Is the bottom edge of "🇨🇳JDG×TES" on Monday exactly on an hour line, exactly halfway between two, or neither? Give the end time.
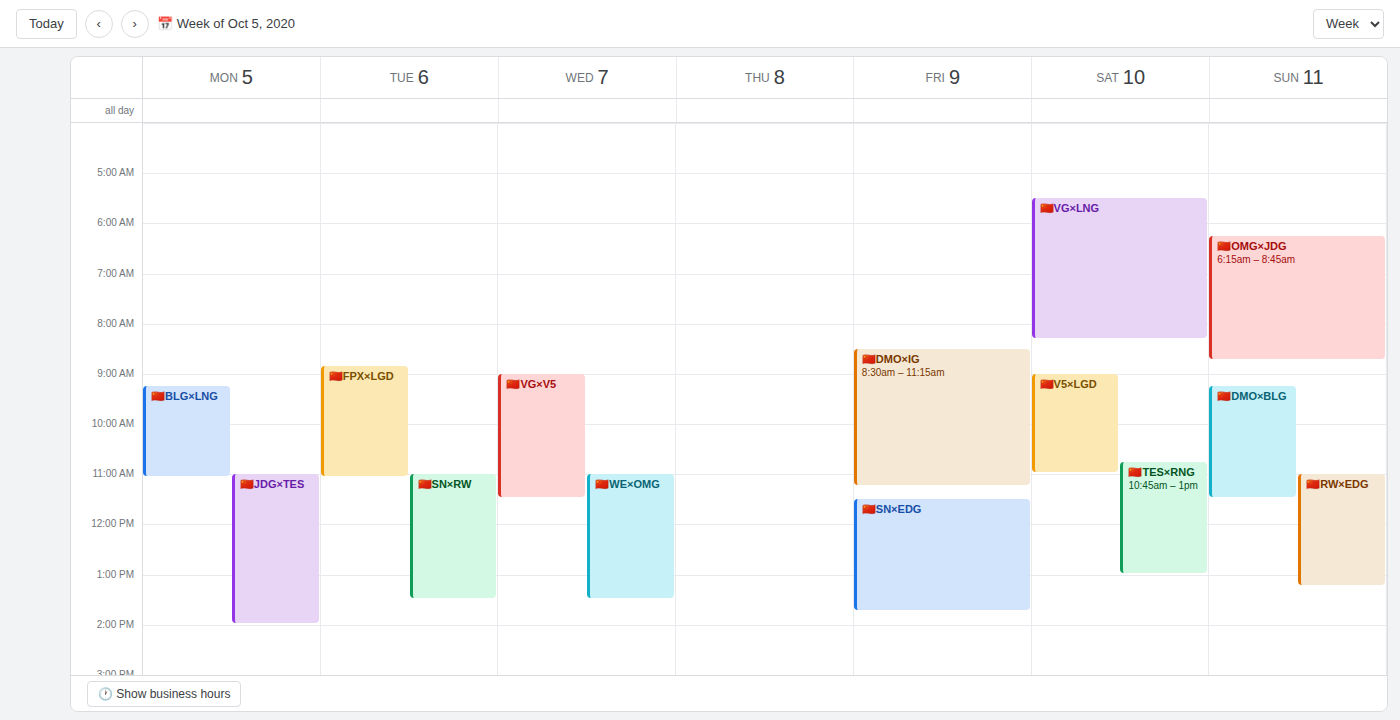
14:00 -- exactly on the 14:00 line.